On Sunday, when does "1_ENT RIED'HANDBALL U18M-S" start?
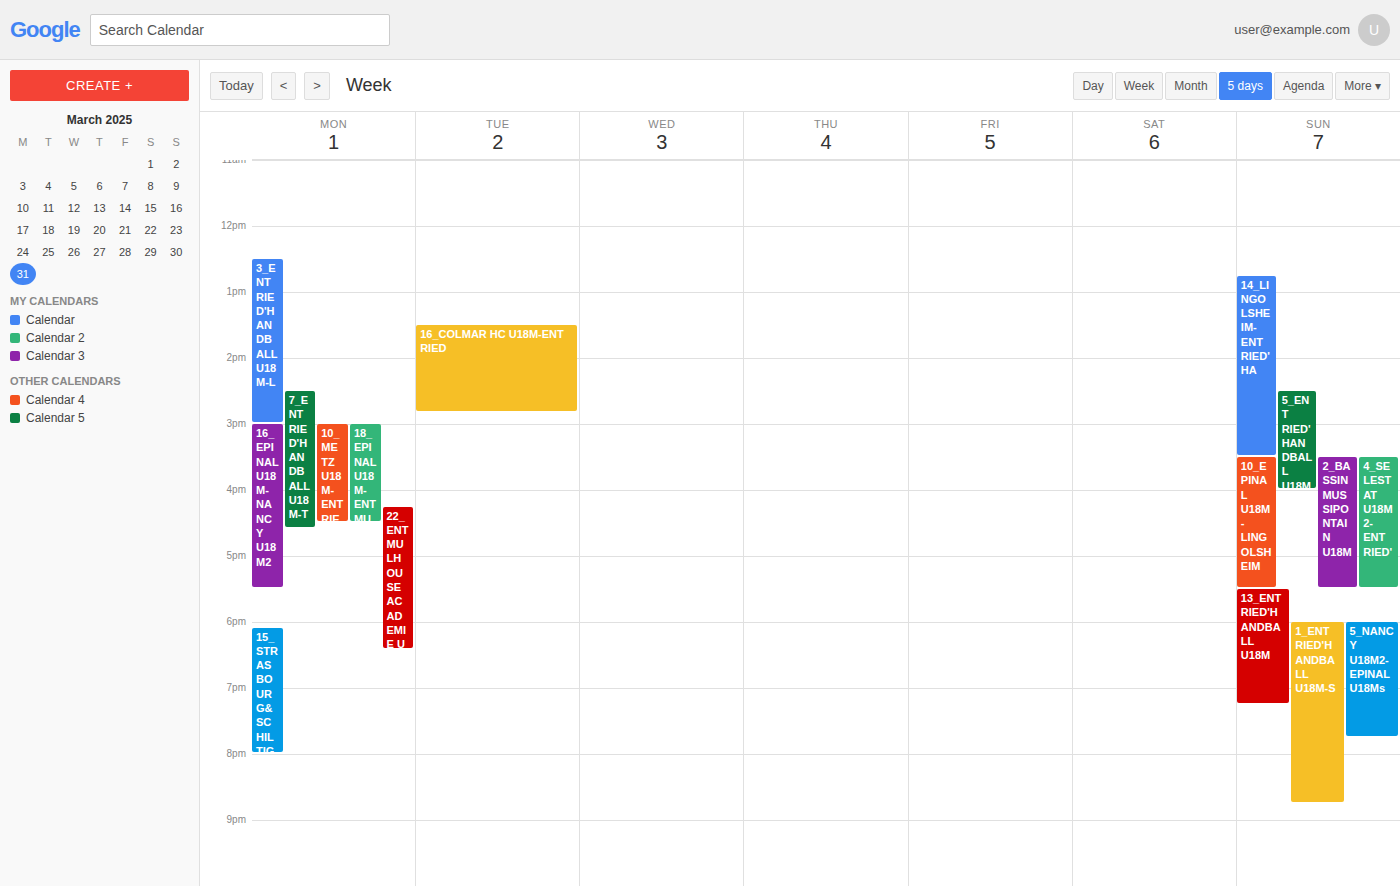
6:00 PM